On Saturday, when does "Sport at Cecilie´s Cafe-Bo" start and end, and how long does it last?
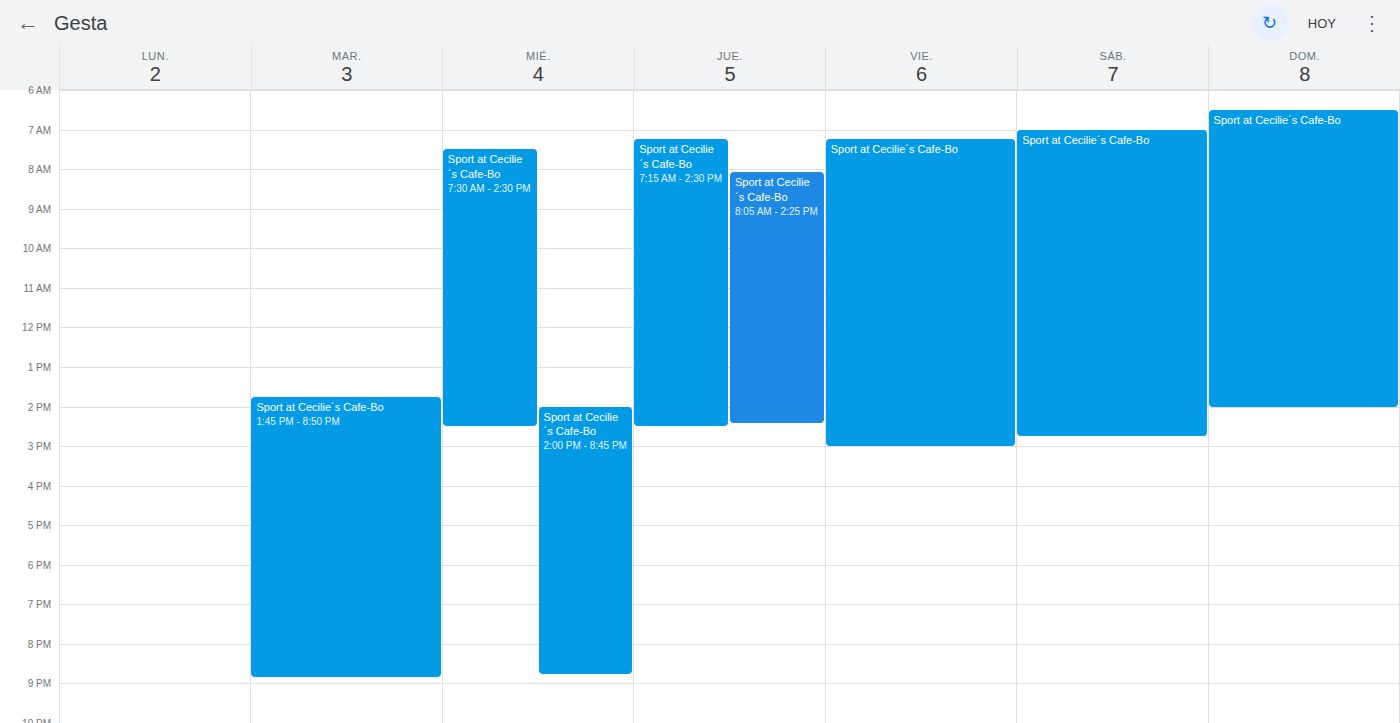
7:00 AM to 2:45 PM, 7 hours 45 minutes